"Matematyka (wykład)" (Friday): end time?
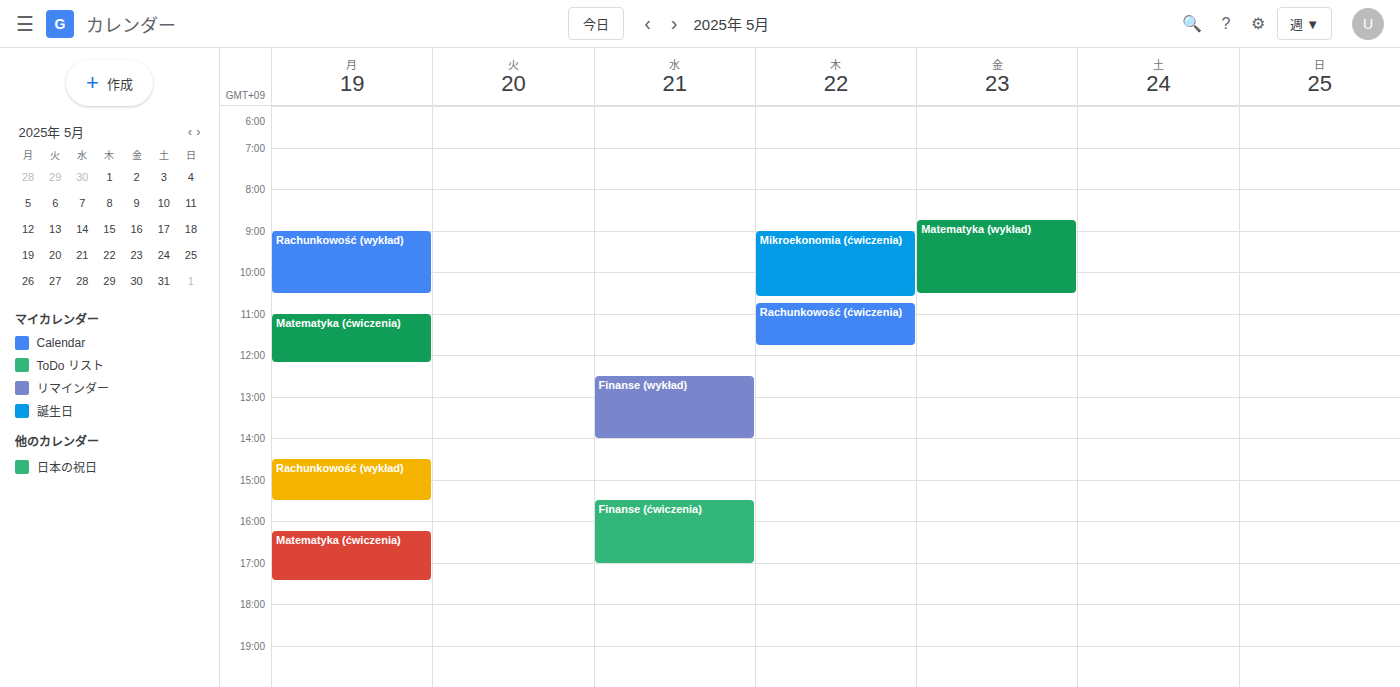
10:30 AM